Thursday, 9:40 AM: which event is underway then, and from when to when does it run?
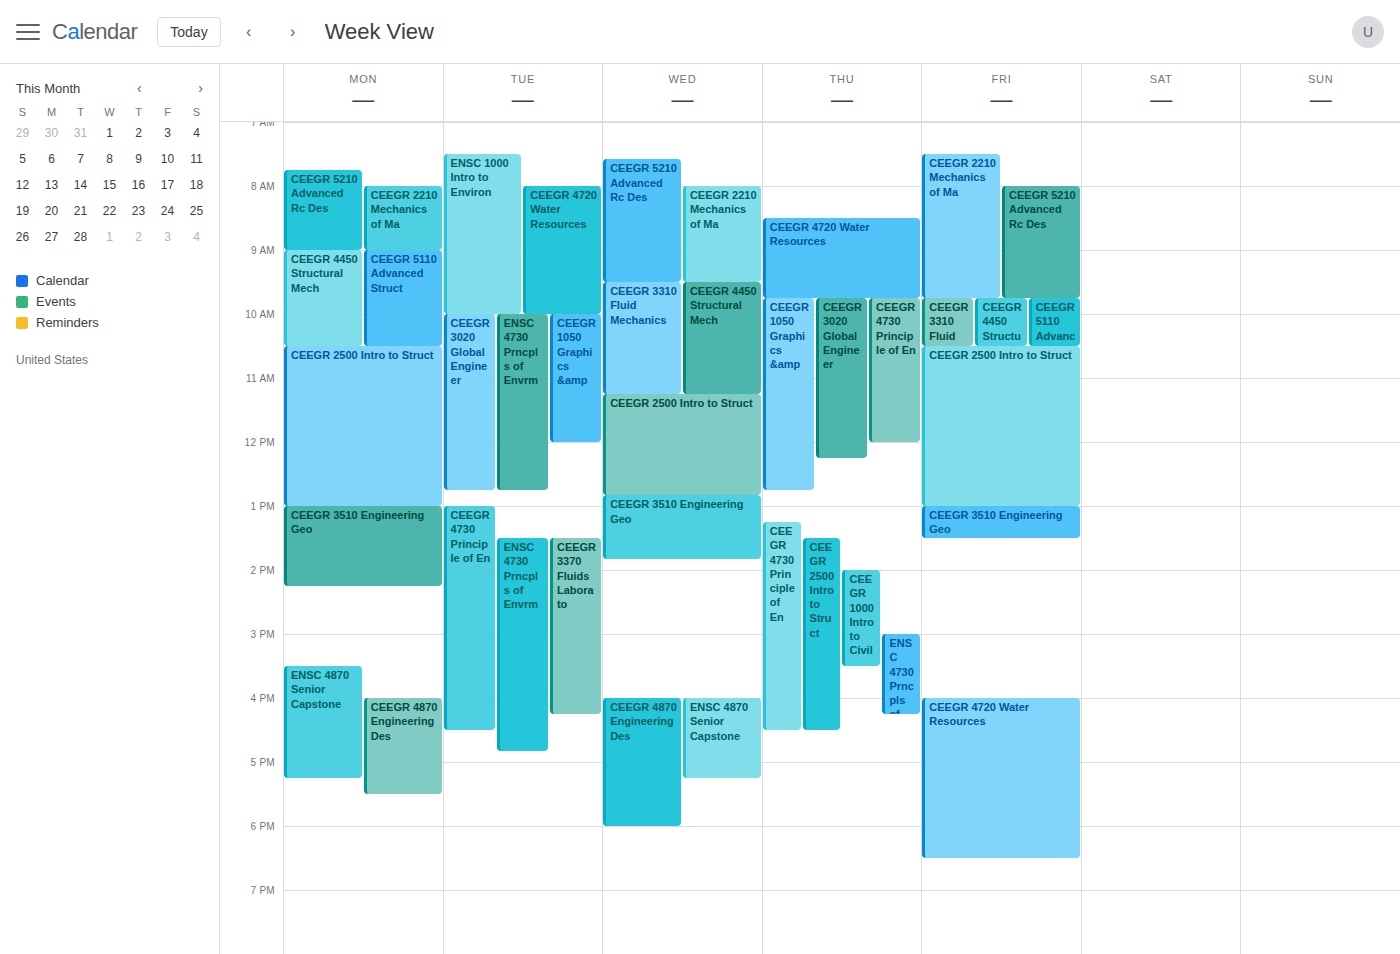
"CEEGR 4720 Water Resources", 8:30 AM to 9:45 AM